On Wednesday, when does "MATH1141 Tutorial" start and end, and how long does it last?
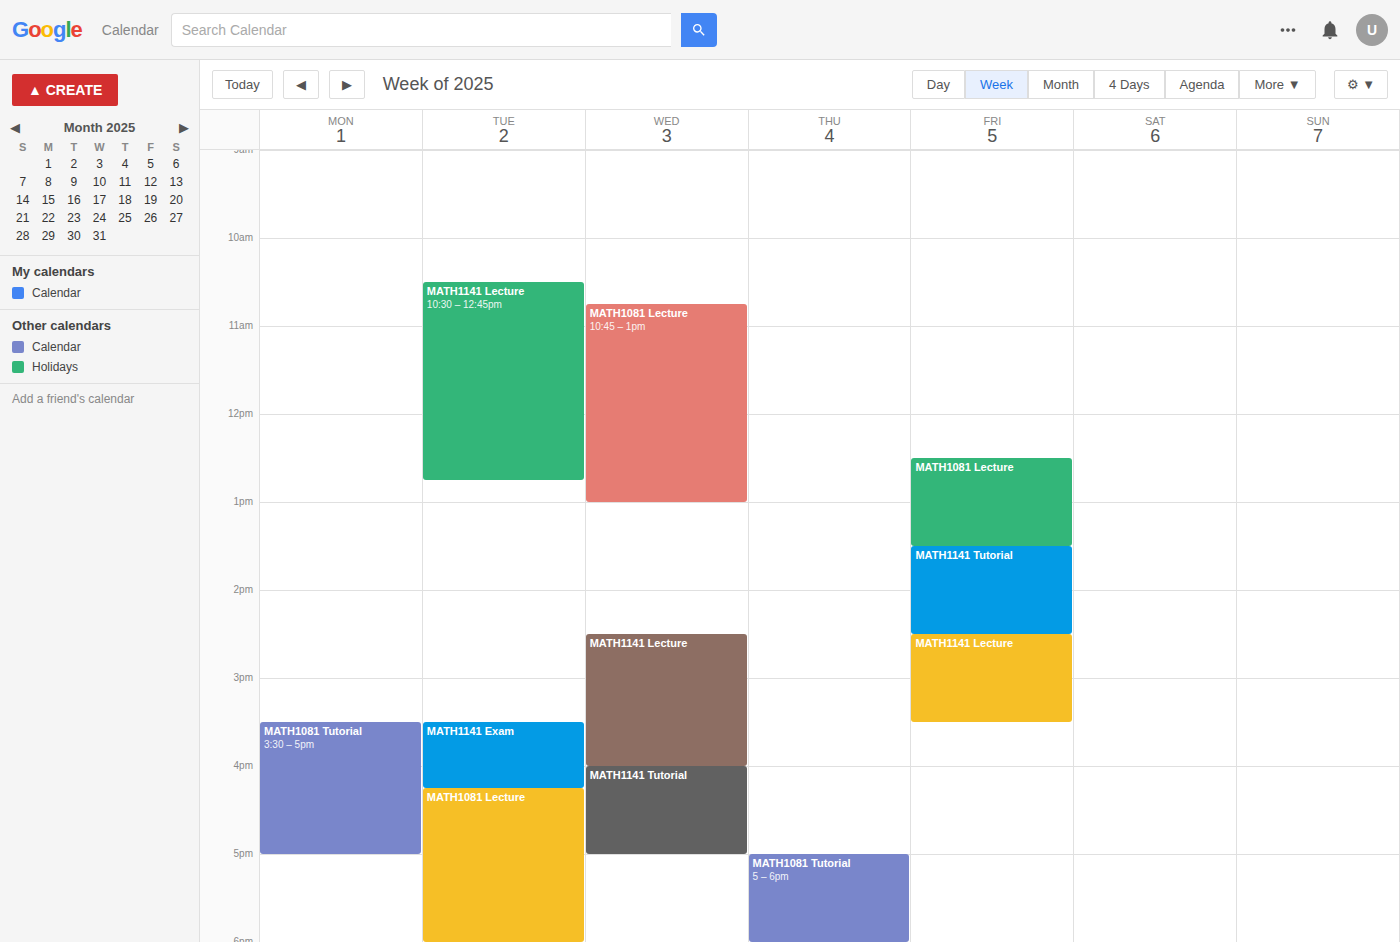
4:00 PM to 5:00 PM, 1 hour